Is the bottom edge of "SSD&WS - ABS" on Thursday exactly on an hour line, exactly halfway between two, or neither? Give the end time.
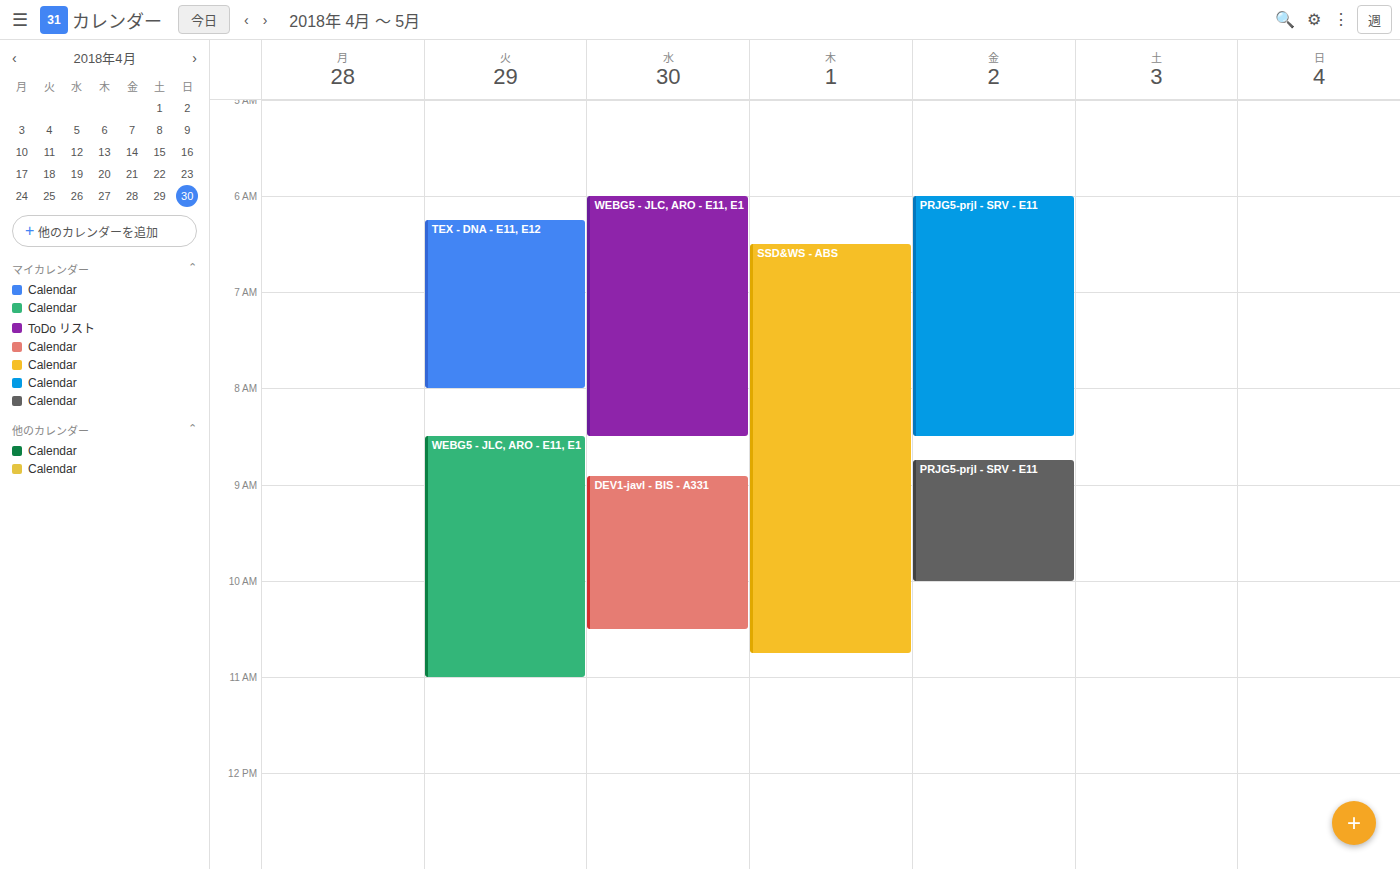
10:45 AM -- neither: three quarters of the way from the 10 AM line to the 11 AM line.